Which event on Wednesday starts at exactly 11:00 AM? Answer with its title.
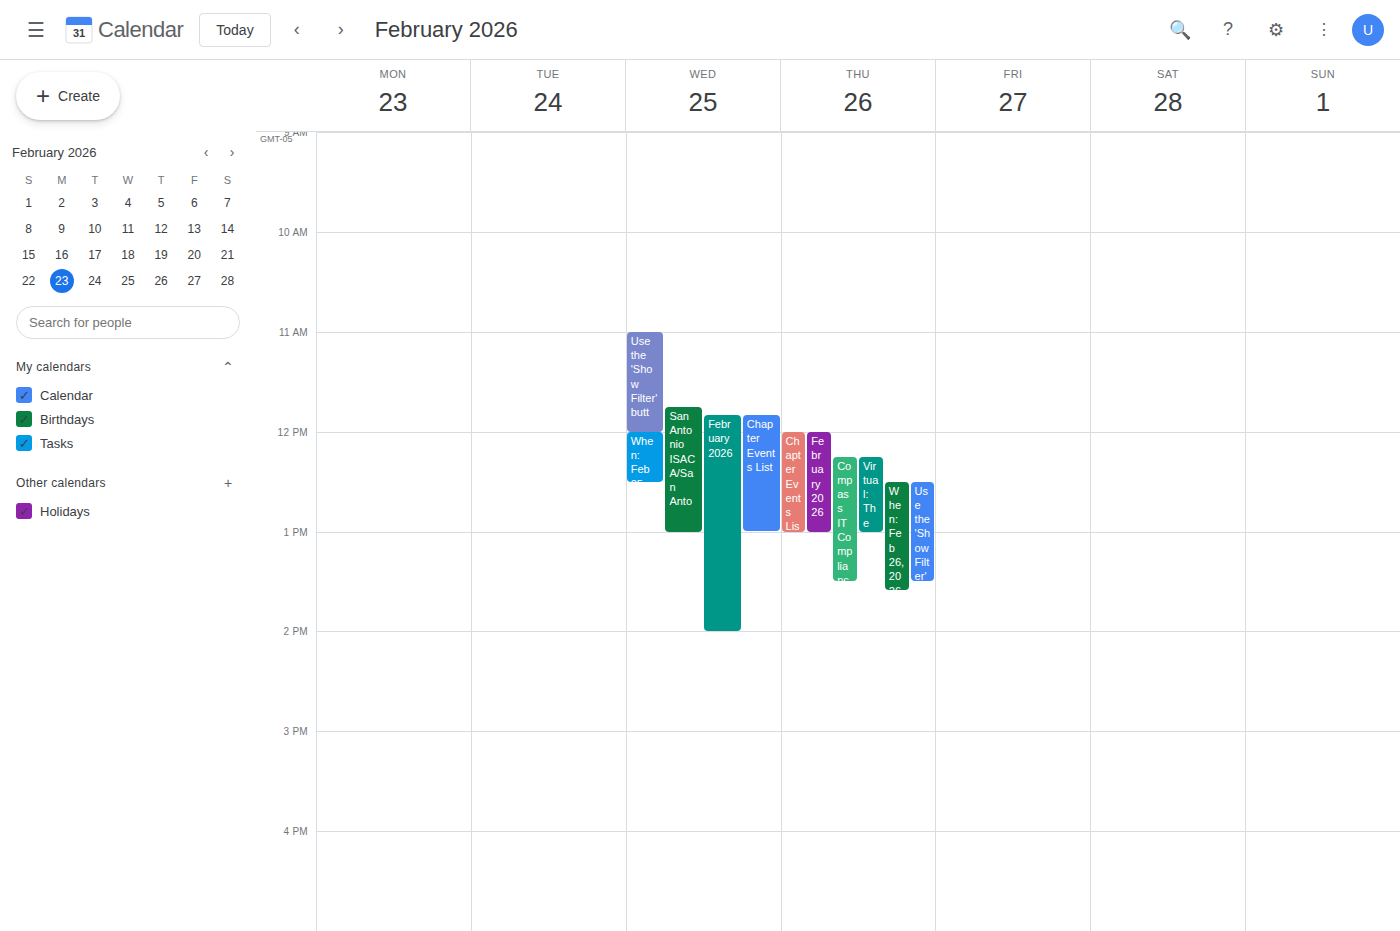
"Use the 'Show Filter' butt"